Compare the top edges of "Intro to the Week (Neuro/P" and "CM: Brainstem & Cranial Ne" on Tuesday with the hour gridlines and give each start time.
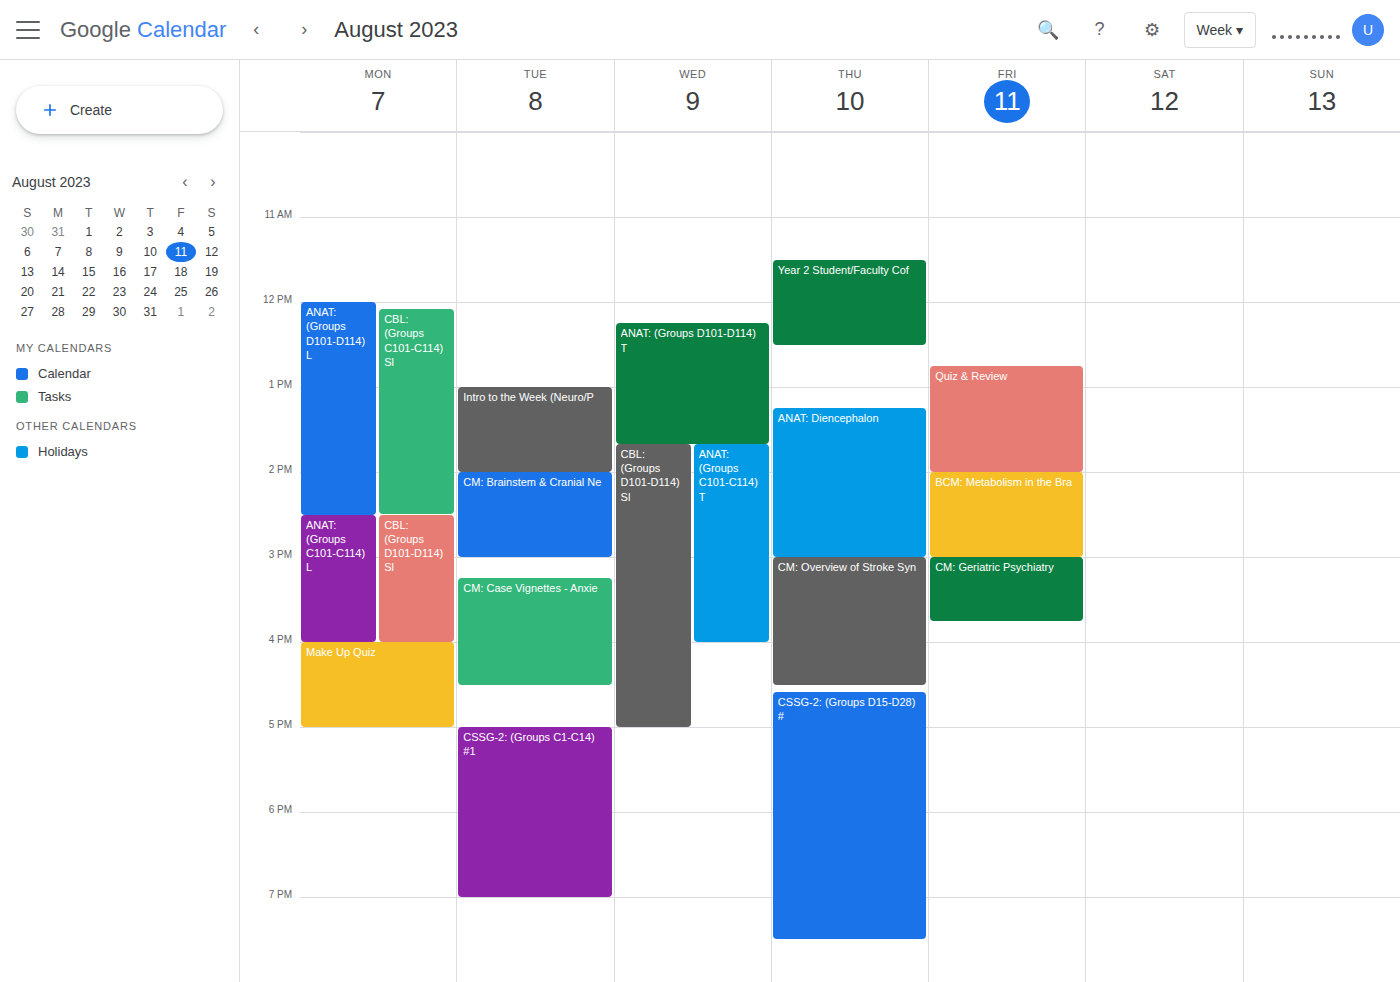
"Intro to the Week (Neuro/P": 1:00 PM, exactly on the 1 PM line. "CM: Brainstem & Cranial Ne": 2:00 PM, exactly on the 2 PM line.